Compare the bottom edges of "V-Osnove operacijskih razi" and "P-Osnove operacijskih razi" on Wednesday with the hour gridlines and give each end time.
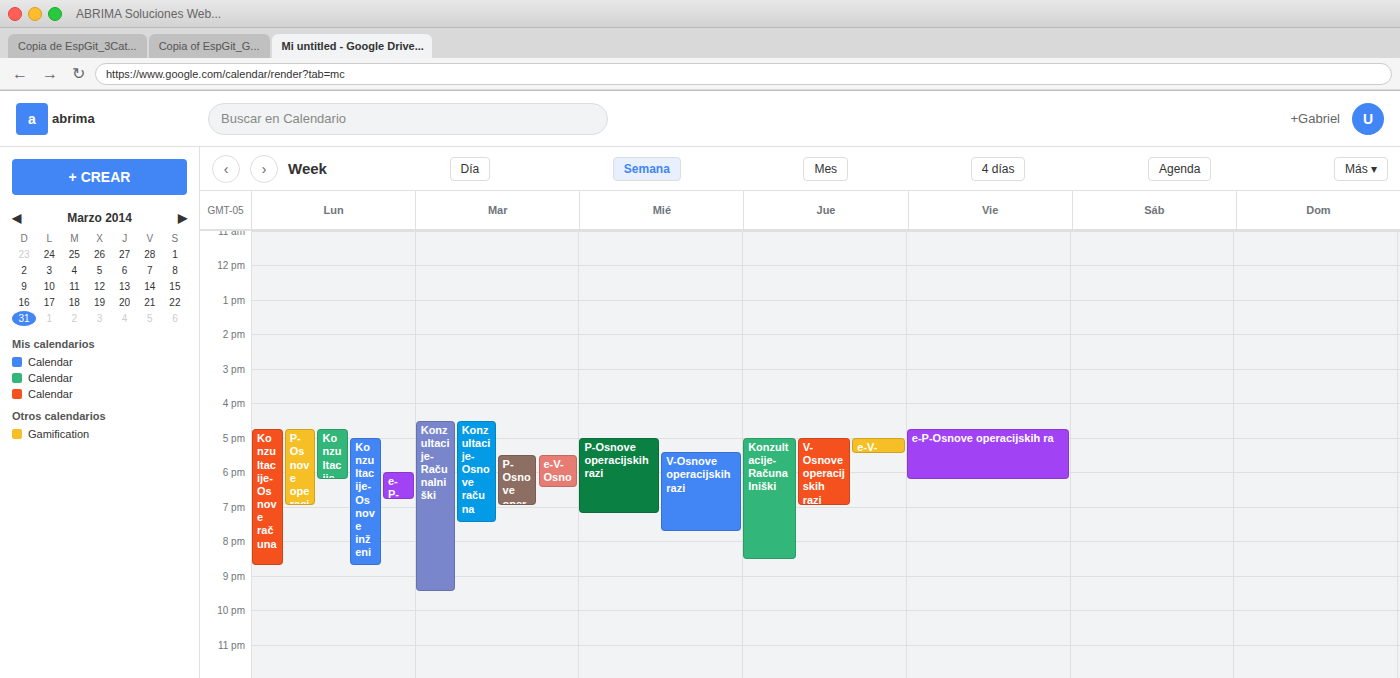
"V-Osnove operacijskih razi": 7:45 PM, neither: three quarters of the way from the 7 PM line to the 8 PM line. "P-Osnove operacijskih razi": 7:15 PM, neither: a quarter of the way from the 7 PM line to the 8 PM line.